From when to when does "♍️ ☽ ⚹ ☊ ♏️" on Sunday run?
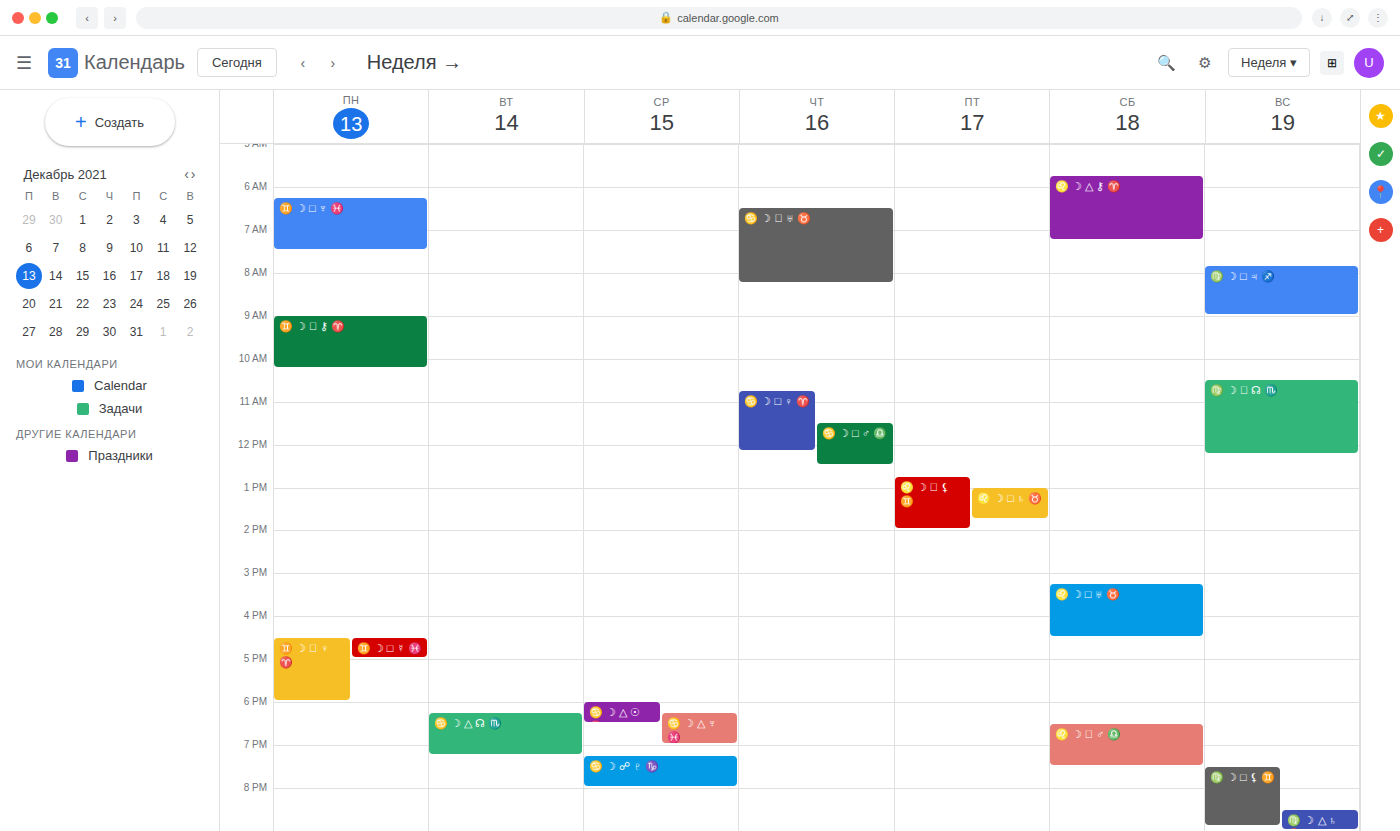
10:30 AM to 12:15 PM